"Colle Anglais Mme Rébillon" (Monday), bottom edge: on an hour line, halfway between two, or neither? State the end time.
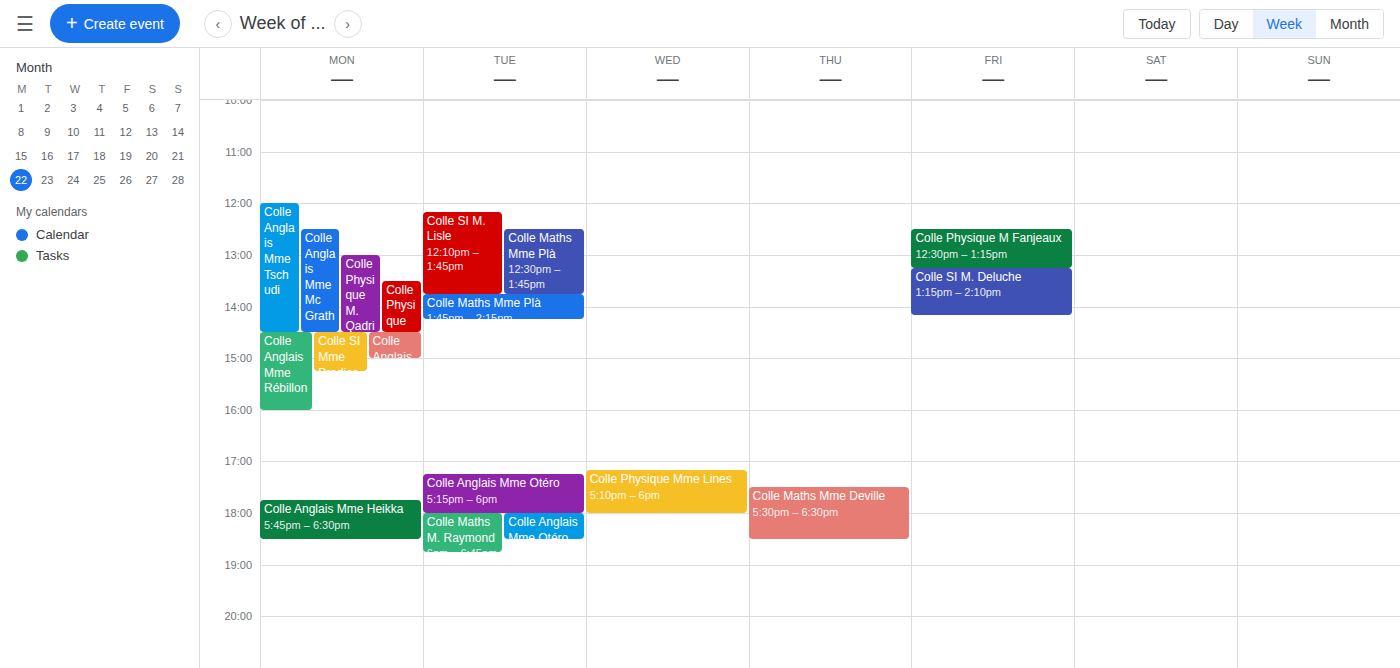
4:00 PM -- exactly on the 4 PM line.